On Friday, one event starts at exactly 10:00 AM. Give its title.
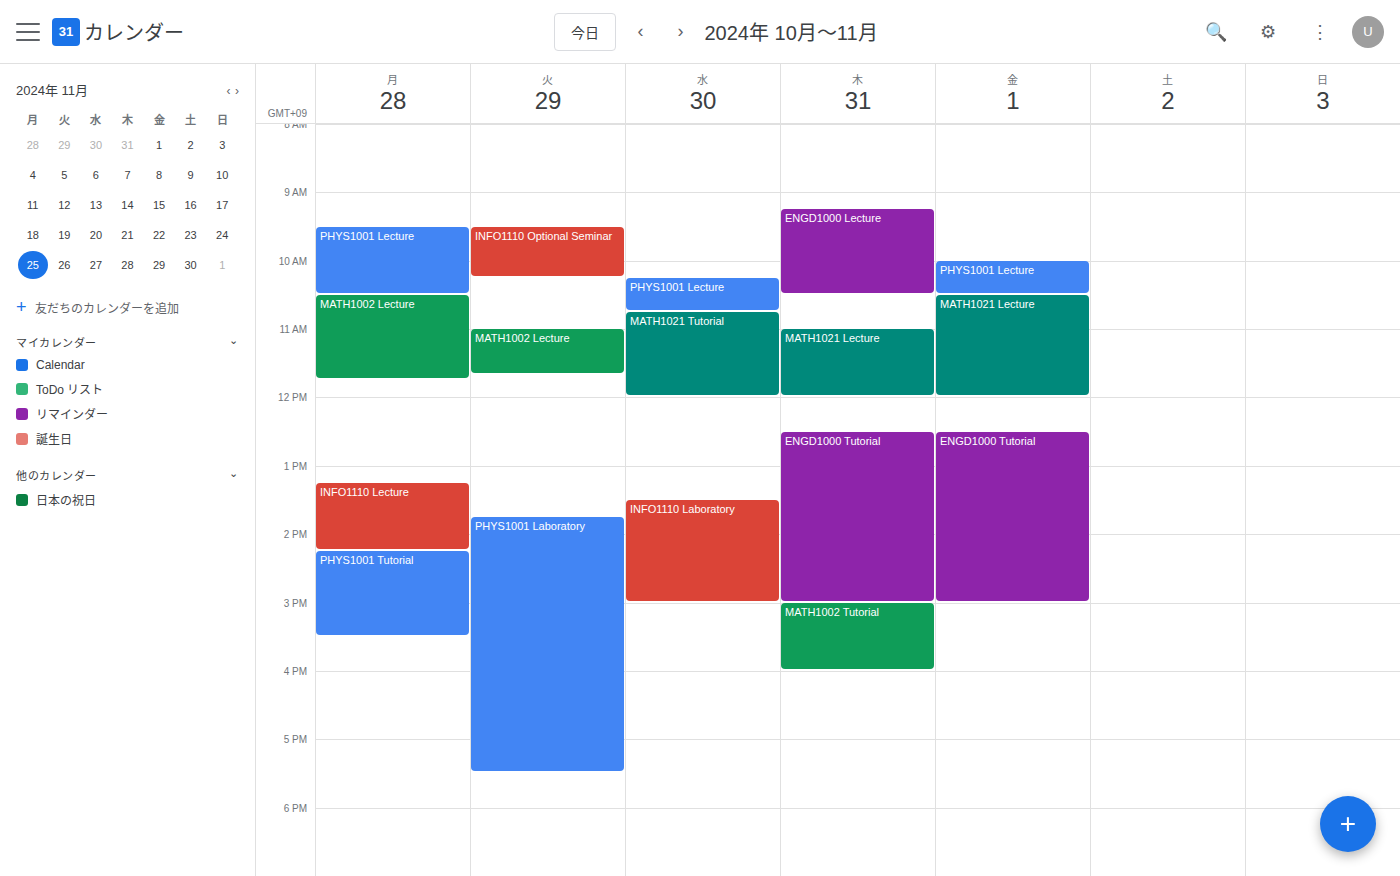
"PHYS1001 Lecture"